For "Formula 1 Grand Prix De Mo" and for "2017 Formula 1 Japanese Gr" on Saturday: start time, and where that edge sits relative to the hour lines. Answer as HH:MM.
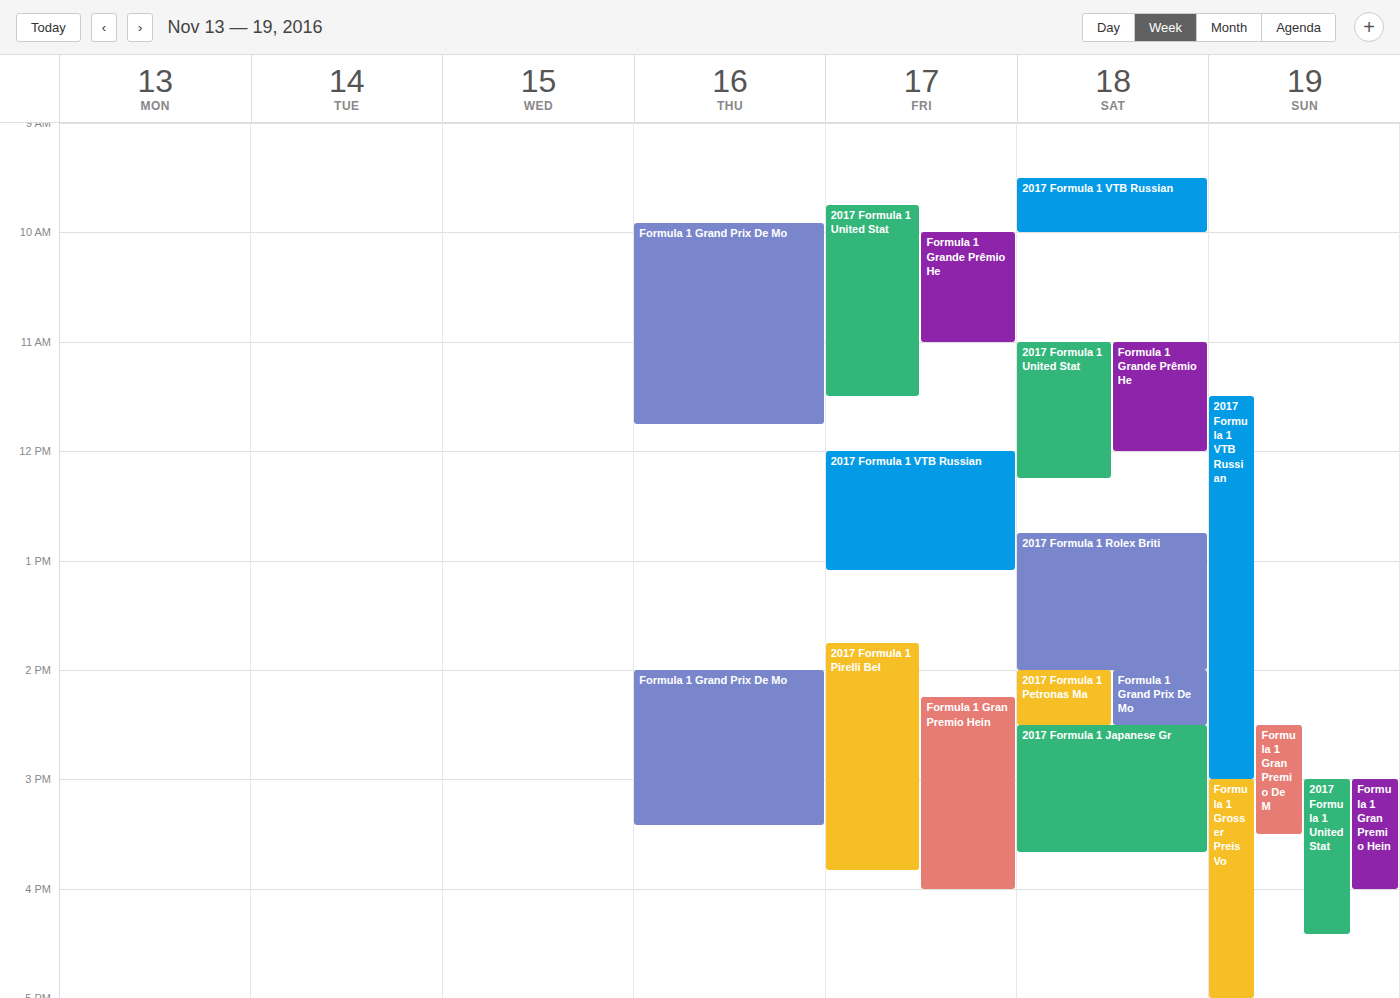
"Formula 1 Grand Prix De Mo": 14:00, exactly on the 14:00 line. "2017 Formula 1 Japanese Gr": 14:30, halfway between the 14:00 and 15:00 lines.